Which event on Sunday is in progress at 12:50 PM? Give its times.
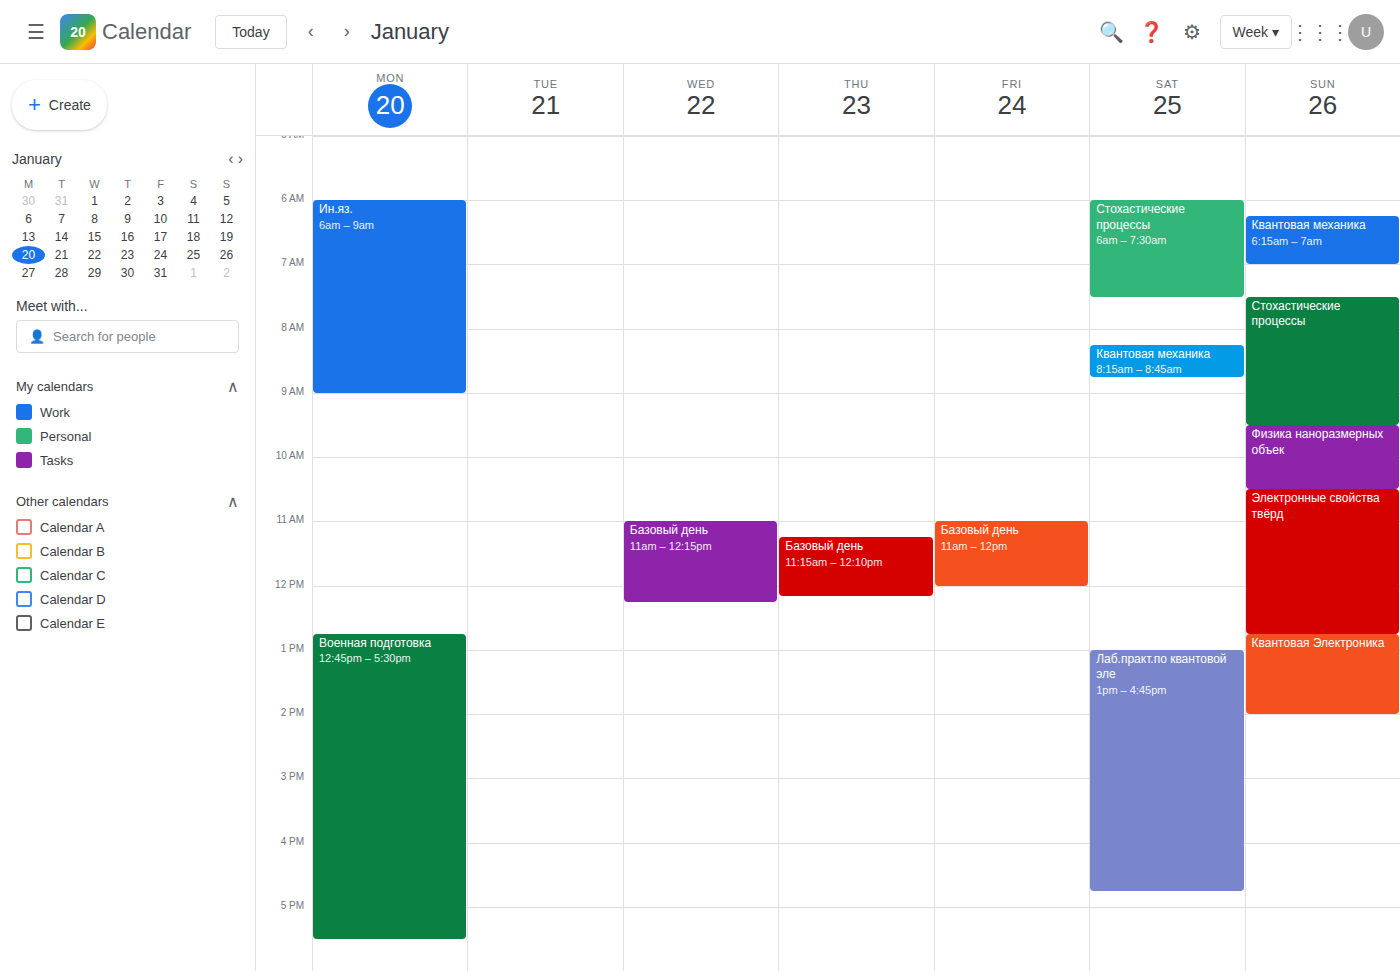
"Квантовая Электроника", 12:45 PM to 2:00 PM